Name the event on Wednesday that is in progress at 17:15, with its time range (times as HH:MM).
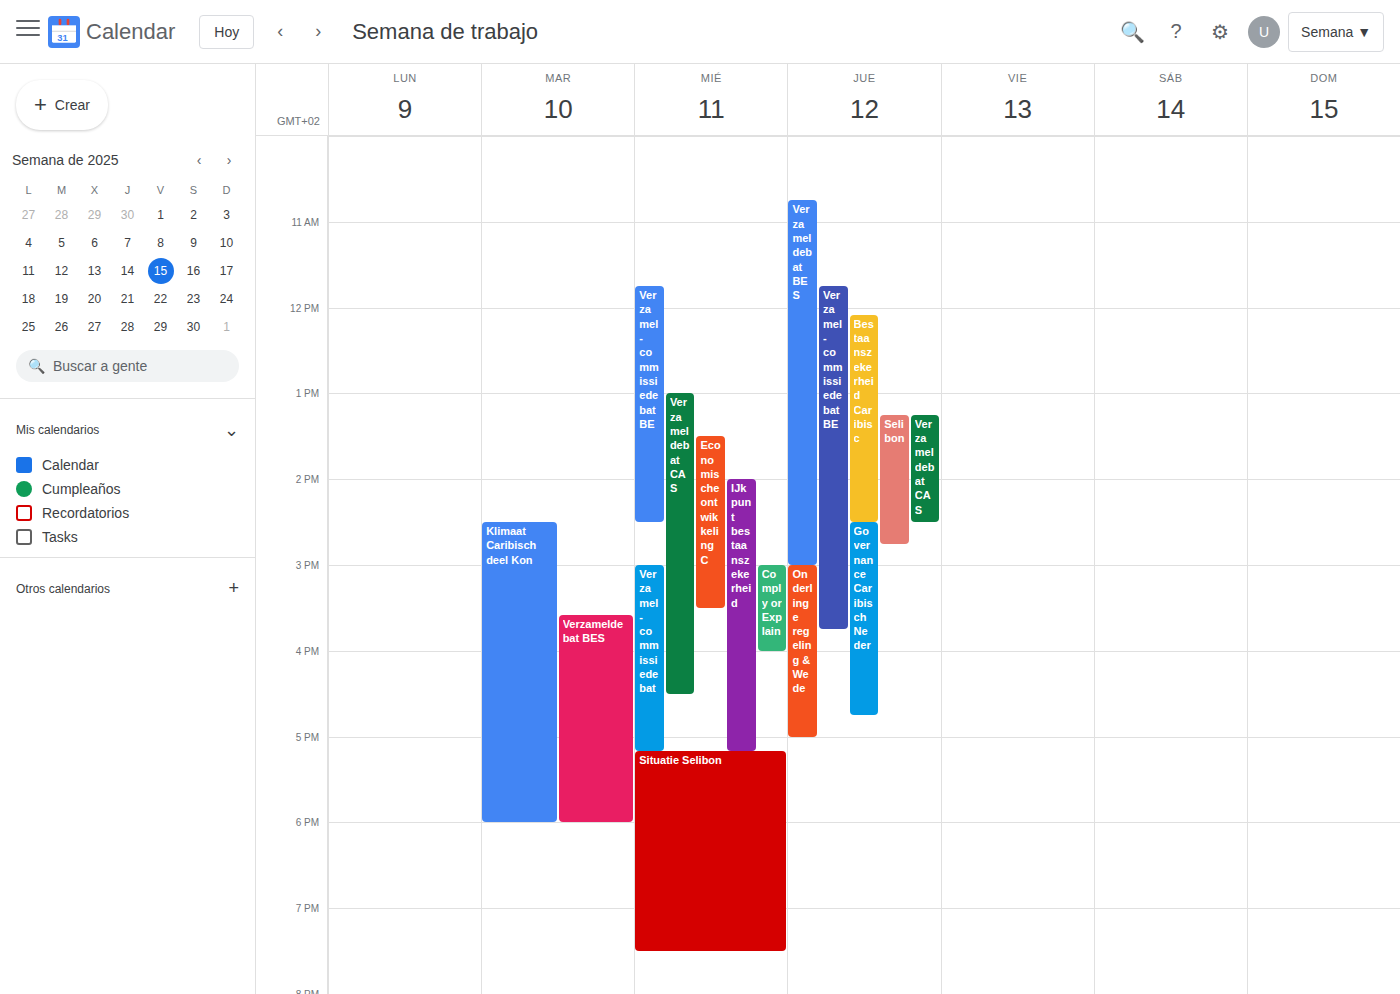
"Situatie Selibon", 17:10 to 19:30